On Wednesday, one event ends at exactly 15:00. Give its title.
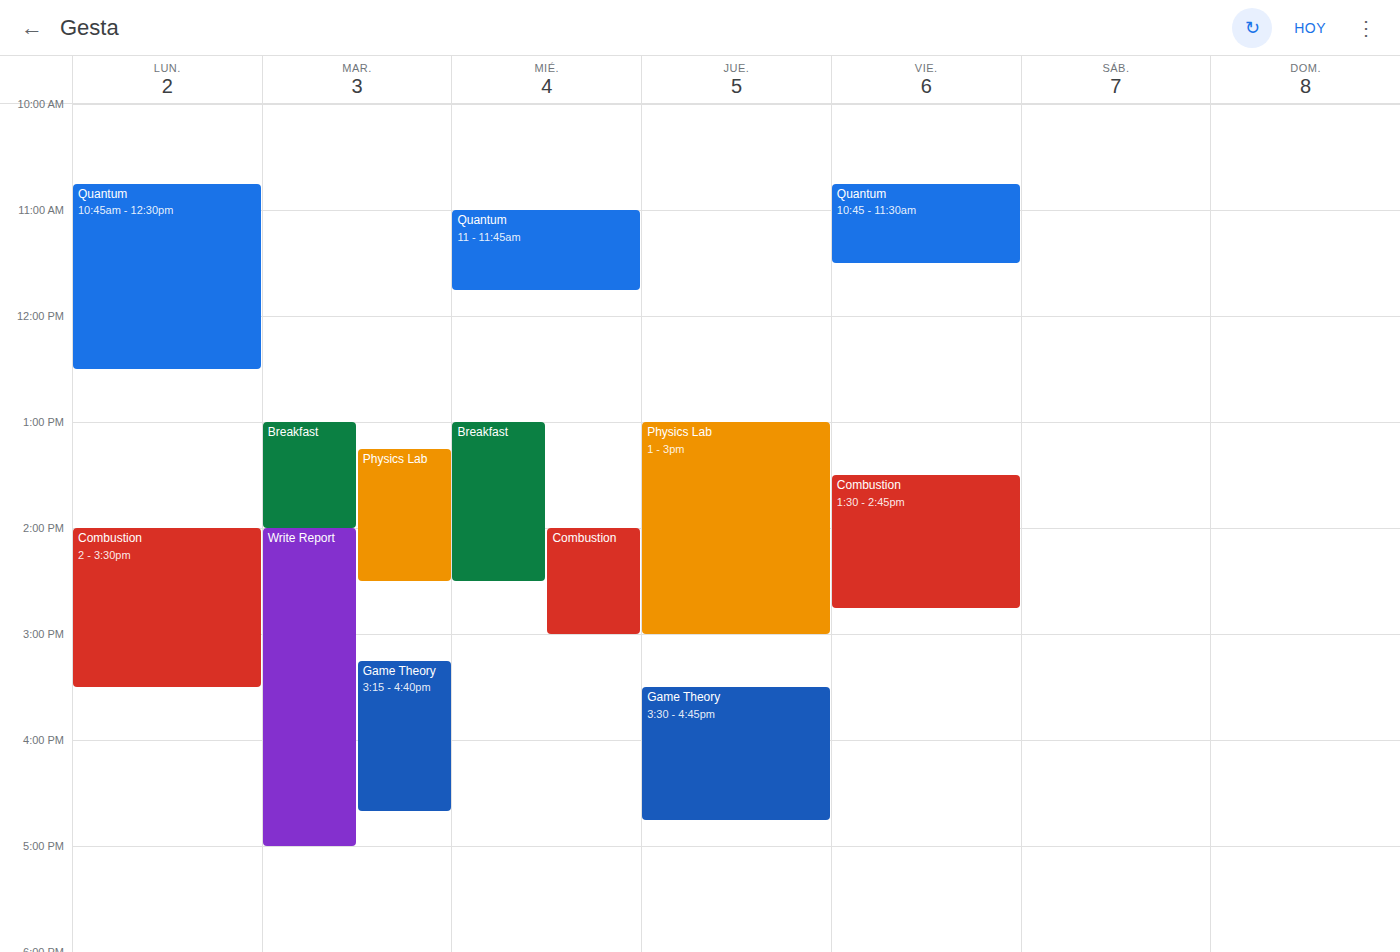
"Combustion"